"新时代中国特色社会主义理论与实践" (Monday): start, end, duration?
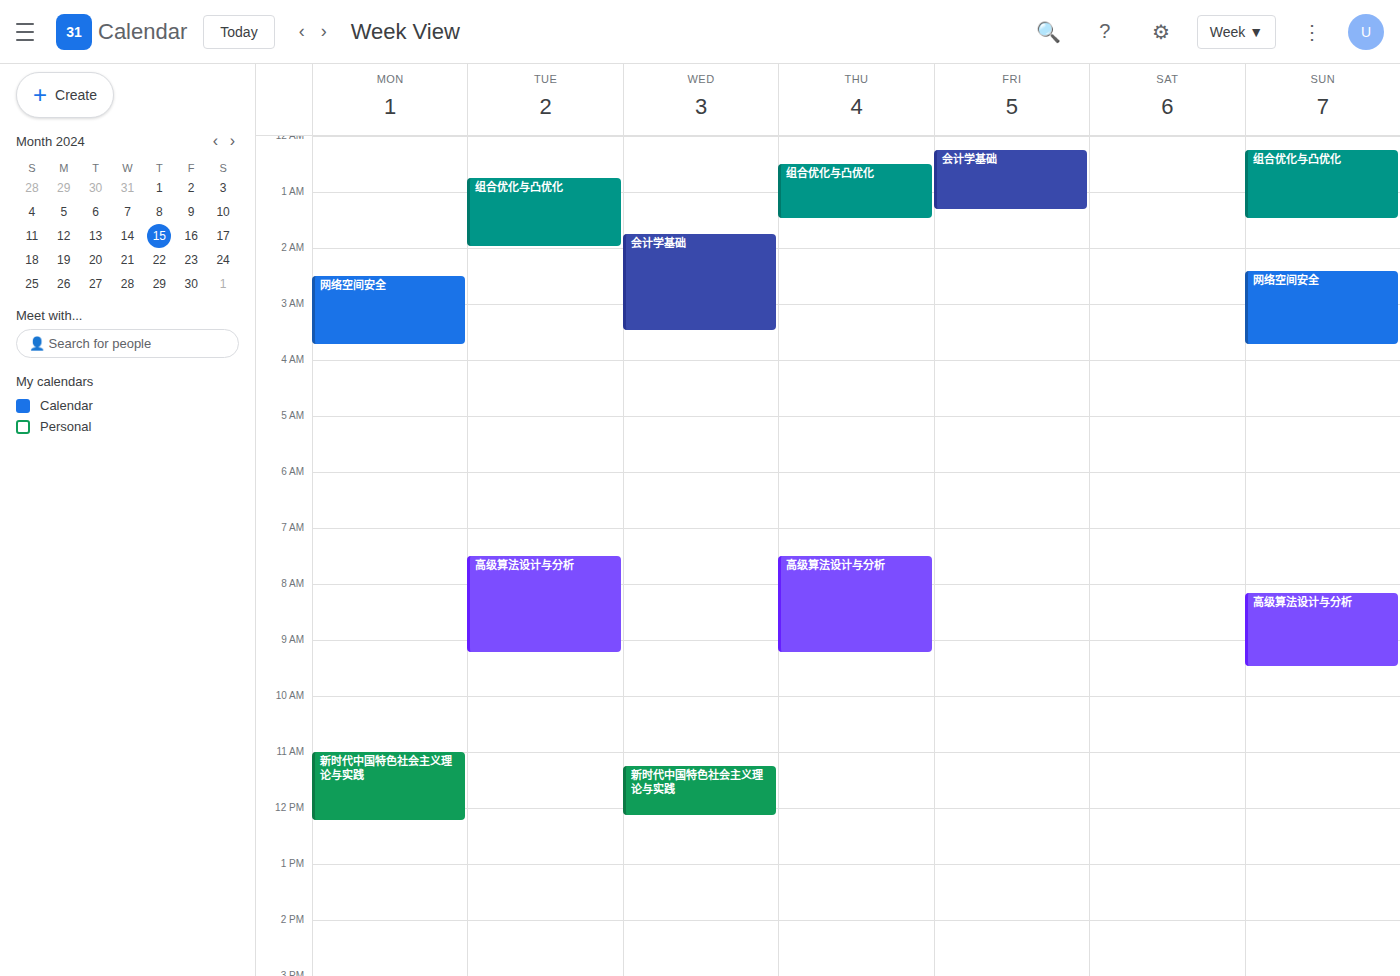
11:00 AM to 12:15 PM, 1 hour 15 minutes